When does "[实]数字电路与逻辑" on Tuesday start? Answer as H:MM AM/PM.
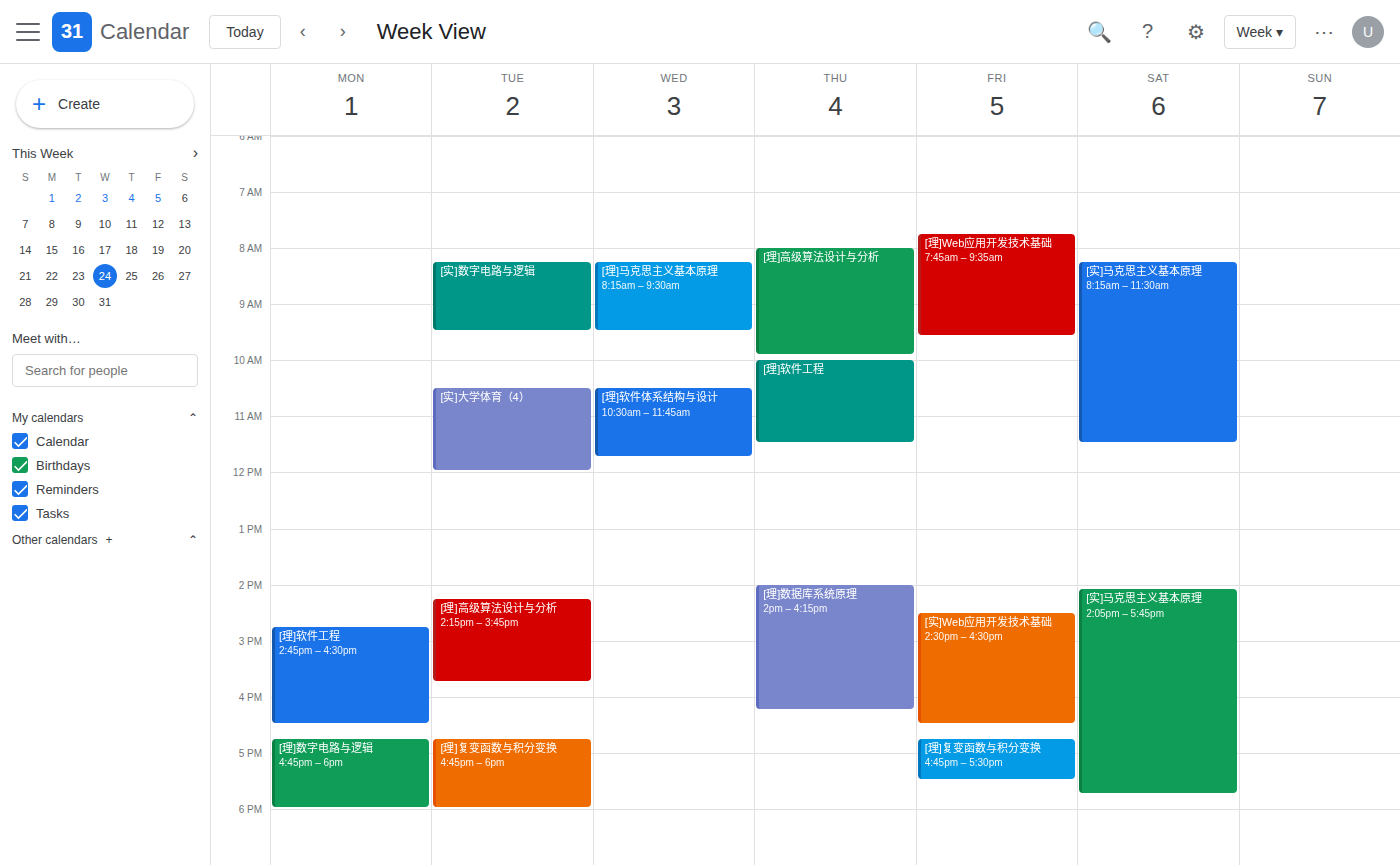
8:15 AM